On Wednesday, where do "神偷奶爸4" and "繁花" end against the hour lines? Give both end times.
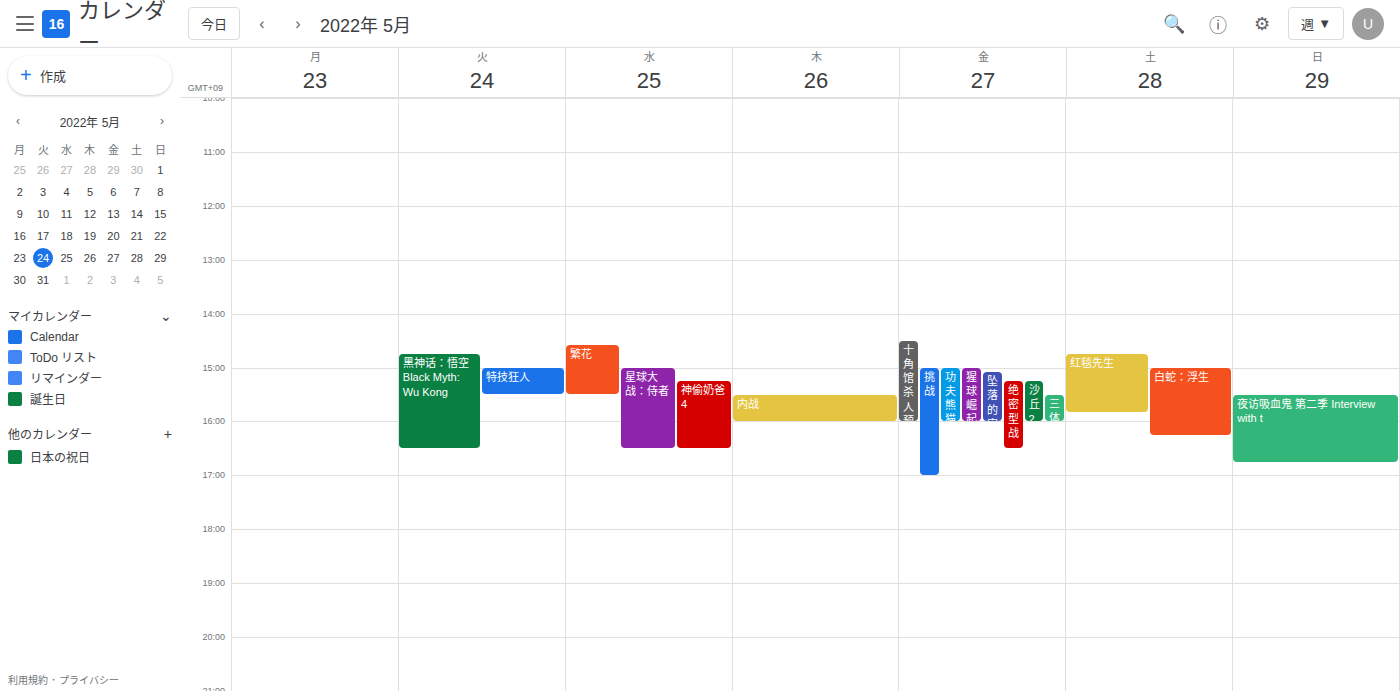
"神偷奶爸4": 4:30 PM, halfway between the 4 PM and 5 PM lines. "繁花": 3:30 PM, halfway between the 3 PM and 4 PM lines.